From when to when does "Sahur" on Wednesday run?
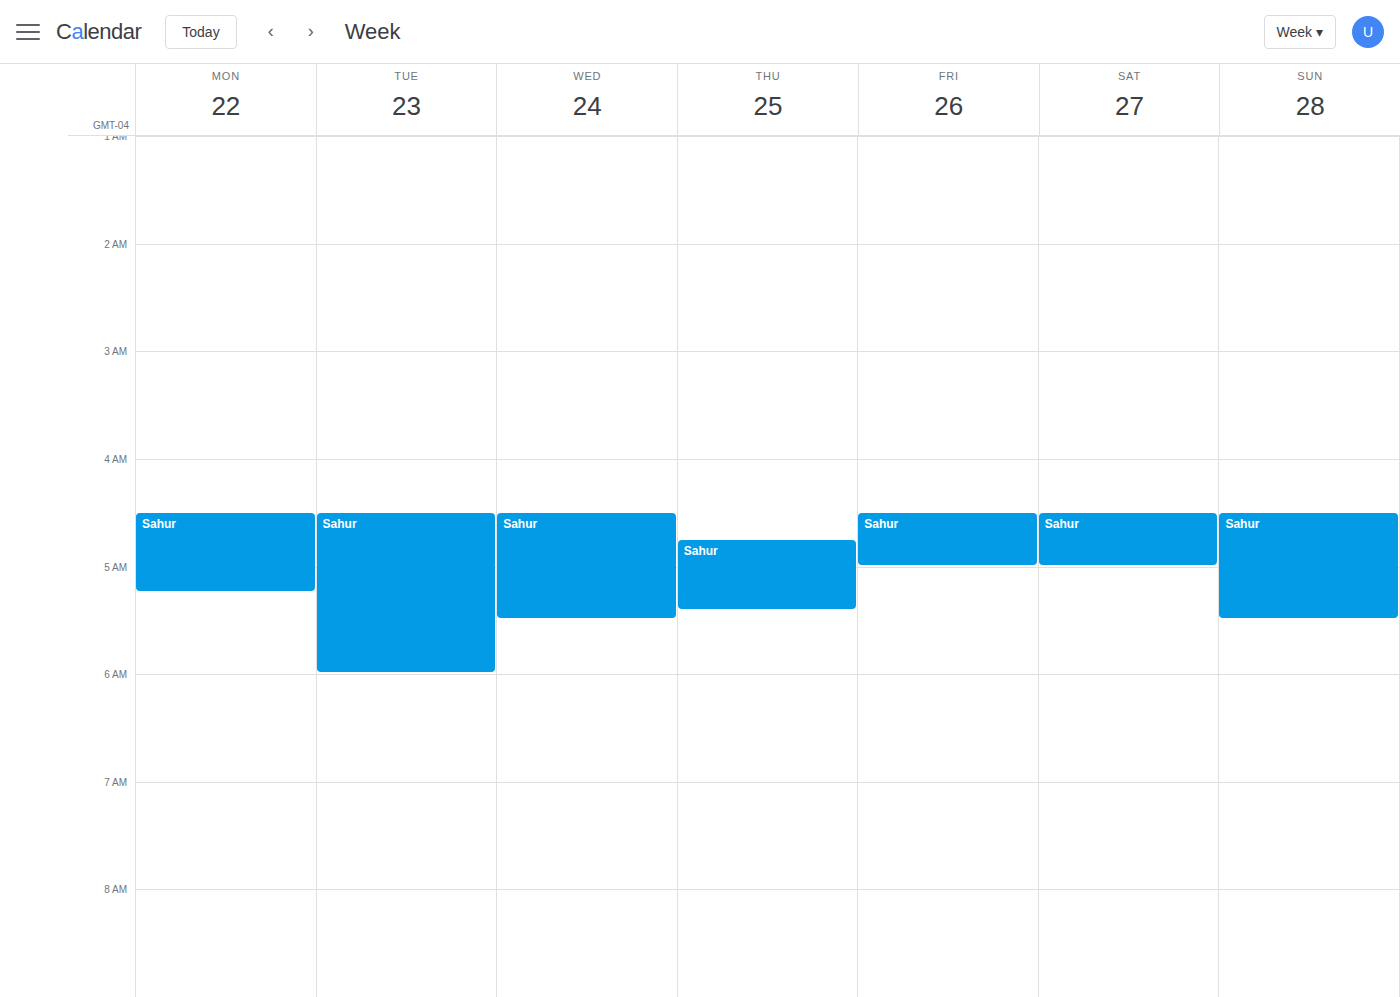
4:30 AM to 5:30 AM